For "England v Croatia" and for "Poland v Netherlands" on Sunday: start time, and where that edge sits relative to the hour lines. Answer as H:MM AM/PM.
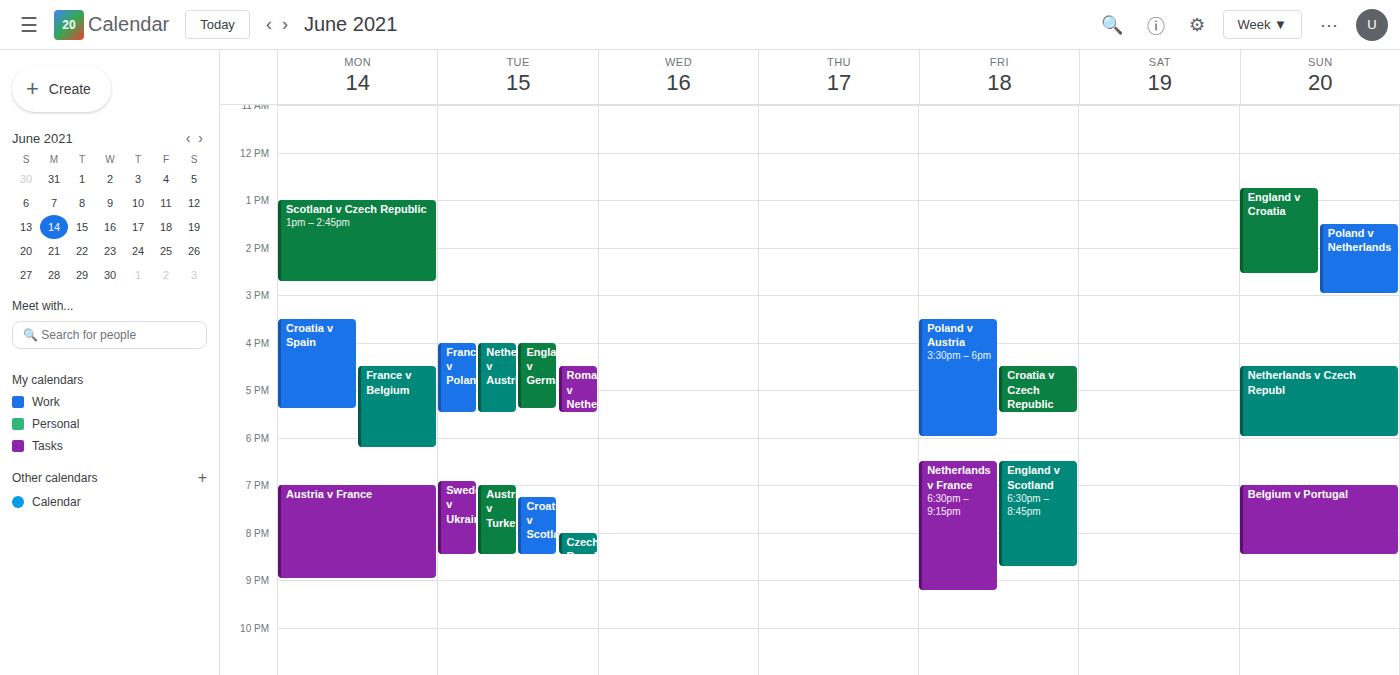
"England v Croatia": 12:45 PM, neither: three quarters of the way from the 12 PM line to the 1 PM line. "Poland v Netherlands": 1:30 PM, halfway between the 1 PM and 2 PM lines.